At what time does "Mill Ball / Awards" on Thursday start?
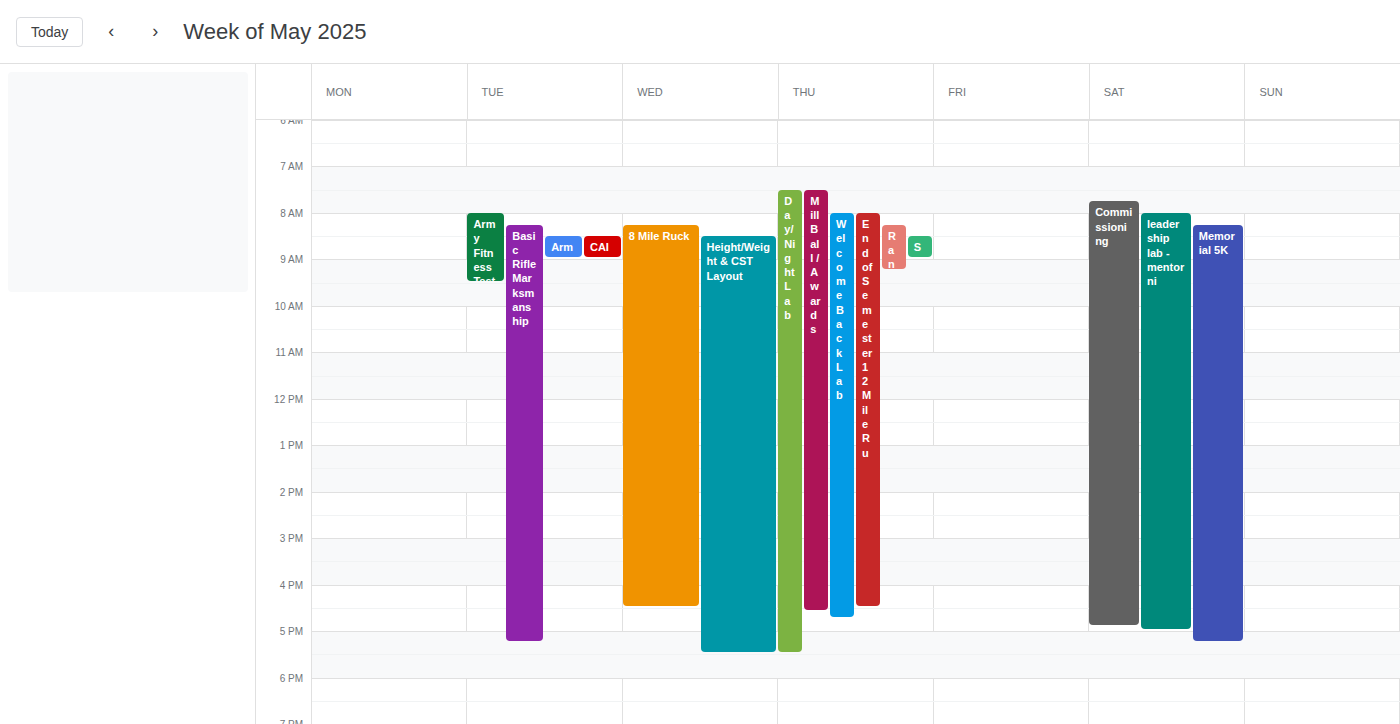
7:30 AM